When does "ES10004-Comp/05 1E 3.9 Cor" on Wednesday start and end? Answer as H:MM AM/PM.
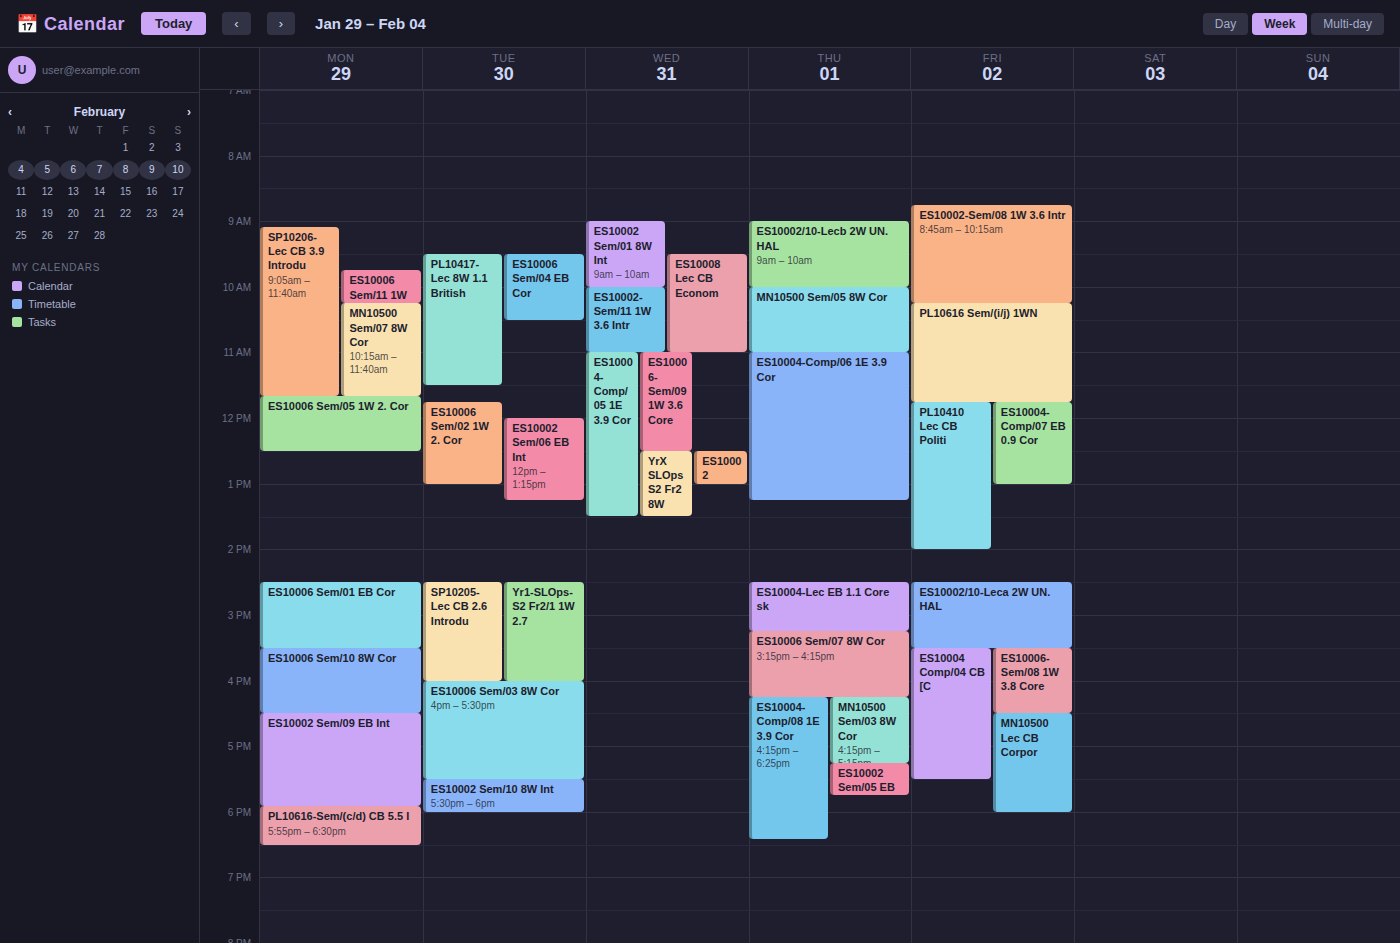
11:00 AM to 1:30 PM